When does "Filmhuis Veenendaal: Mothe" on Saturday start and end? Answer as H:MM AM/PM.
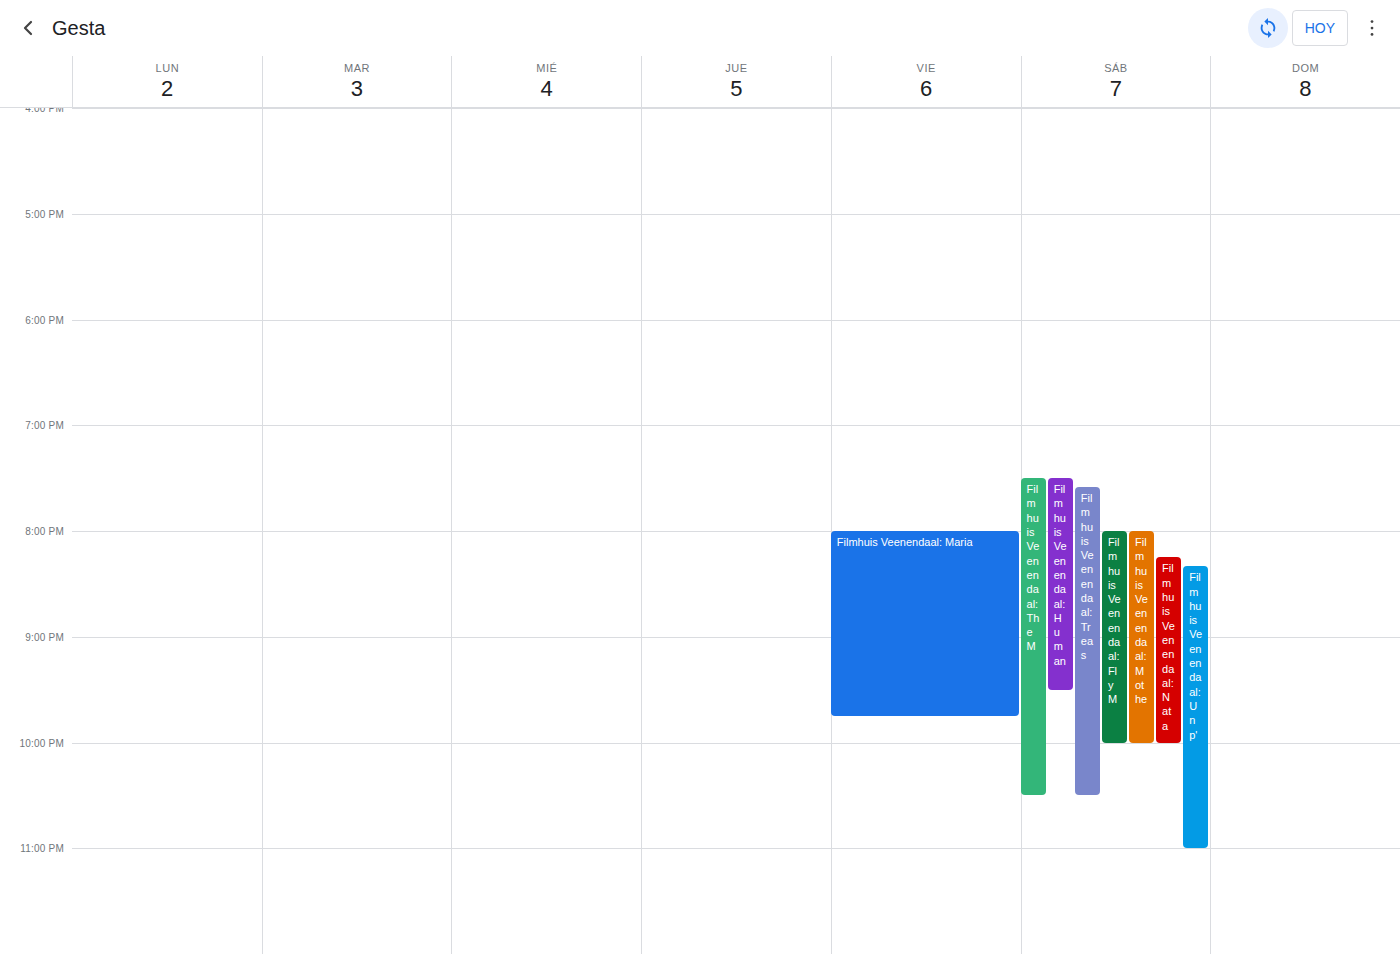
8:00 PM to 10:00 PM